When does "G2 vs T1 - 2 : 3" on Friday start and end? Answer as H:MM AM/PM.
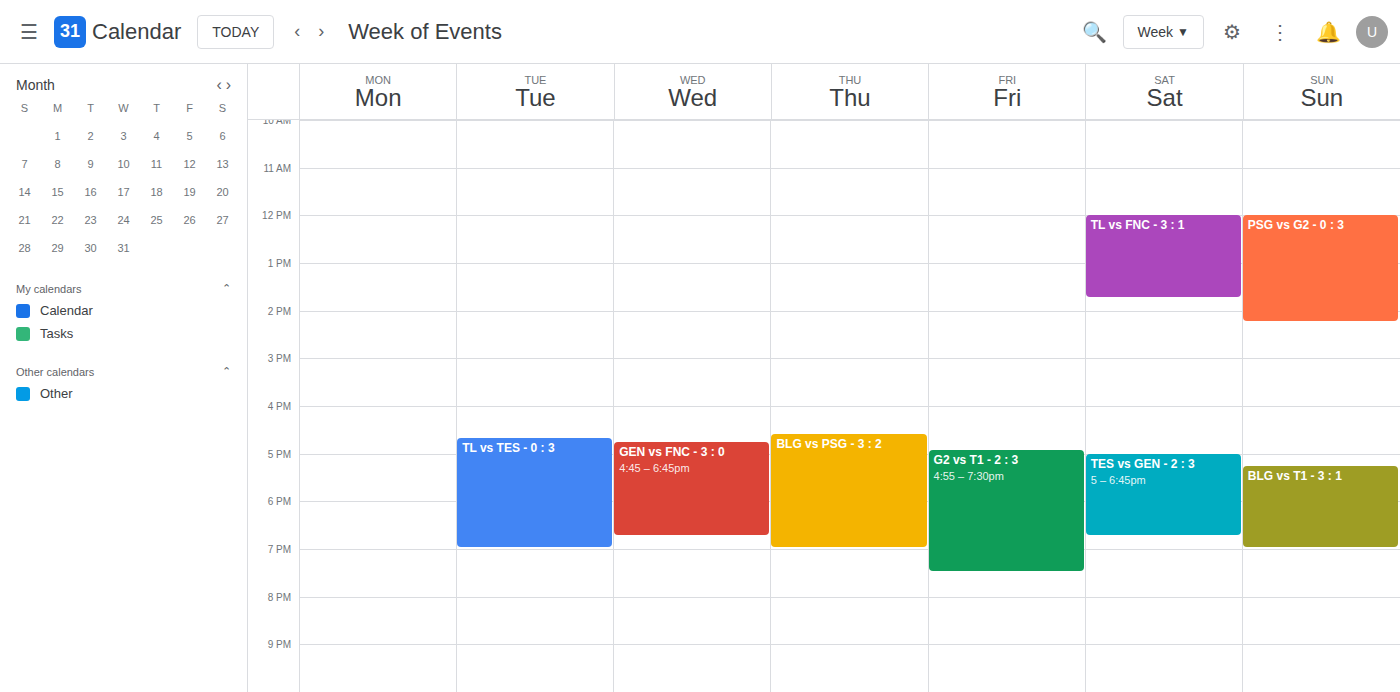
4:55 PM to 7:30 PM